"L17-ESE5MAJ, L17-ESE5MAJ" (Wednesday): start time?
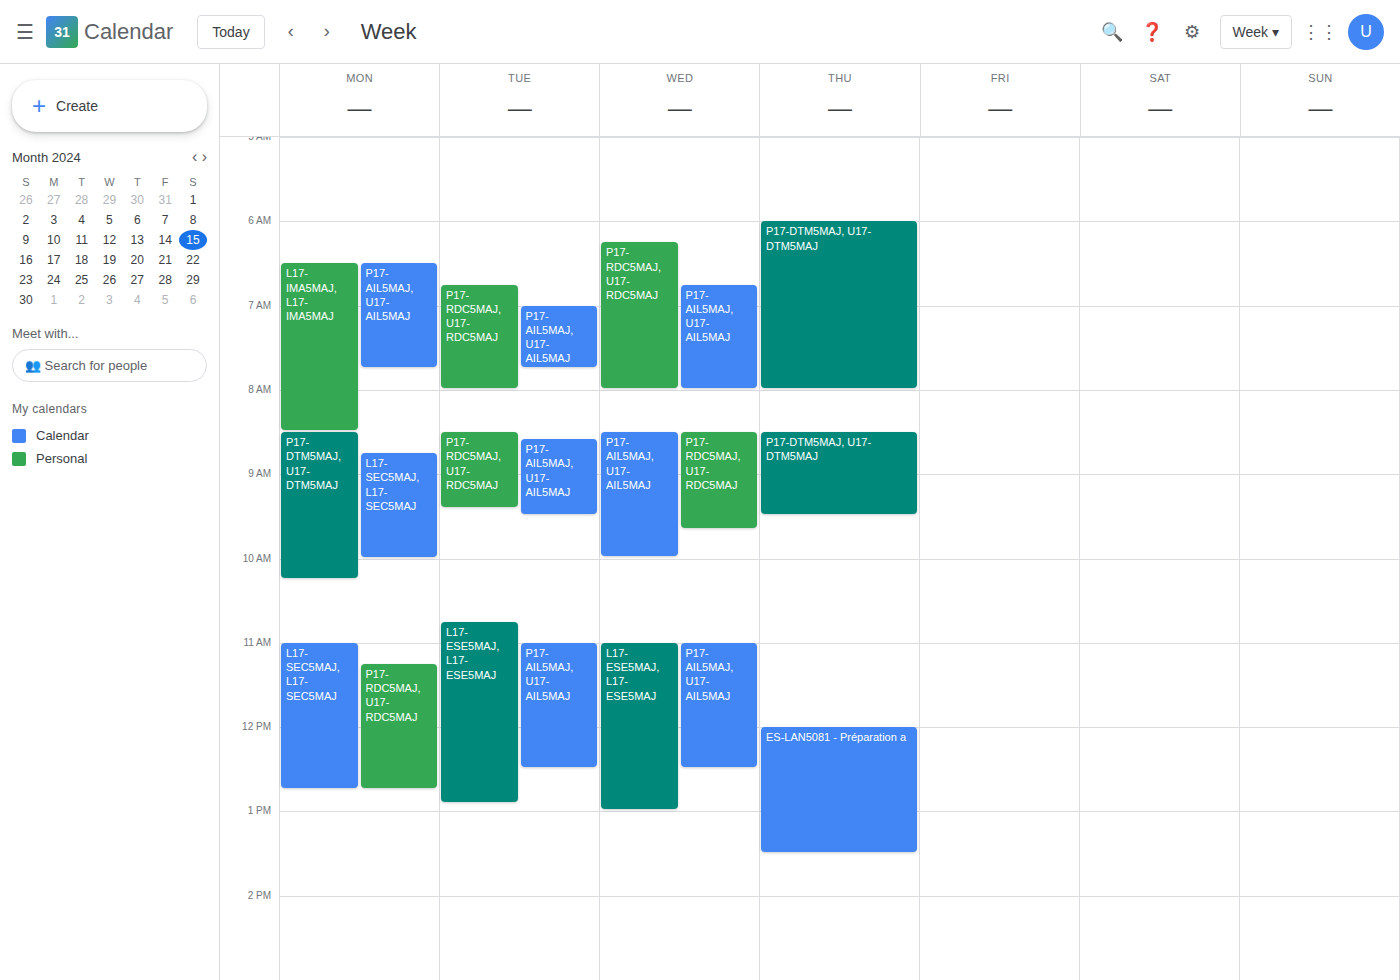
11:00 AM